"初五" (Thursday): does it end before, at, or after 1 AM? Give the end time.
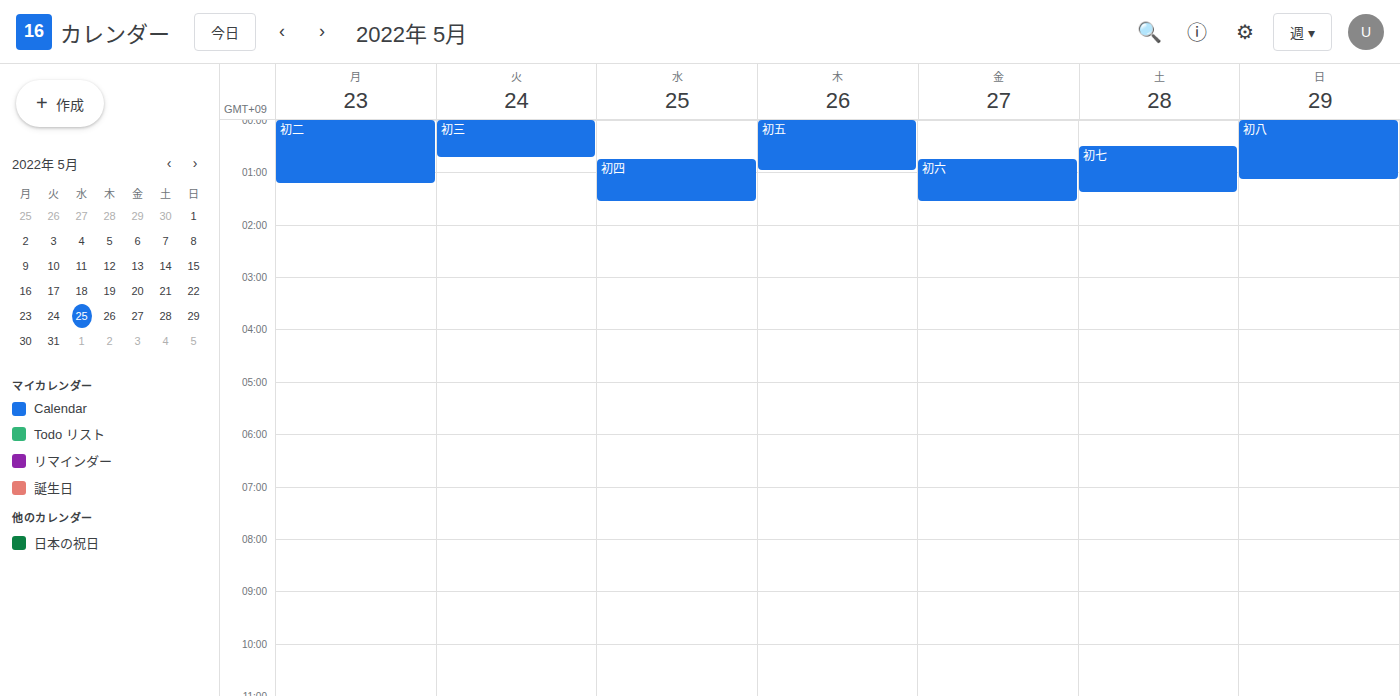
1:00 AM -- exactly at 1 AM, on the 1 AM line.